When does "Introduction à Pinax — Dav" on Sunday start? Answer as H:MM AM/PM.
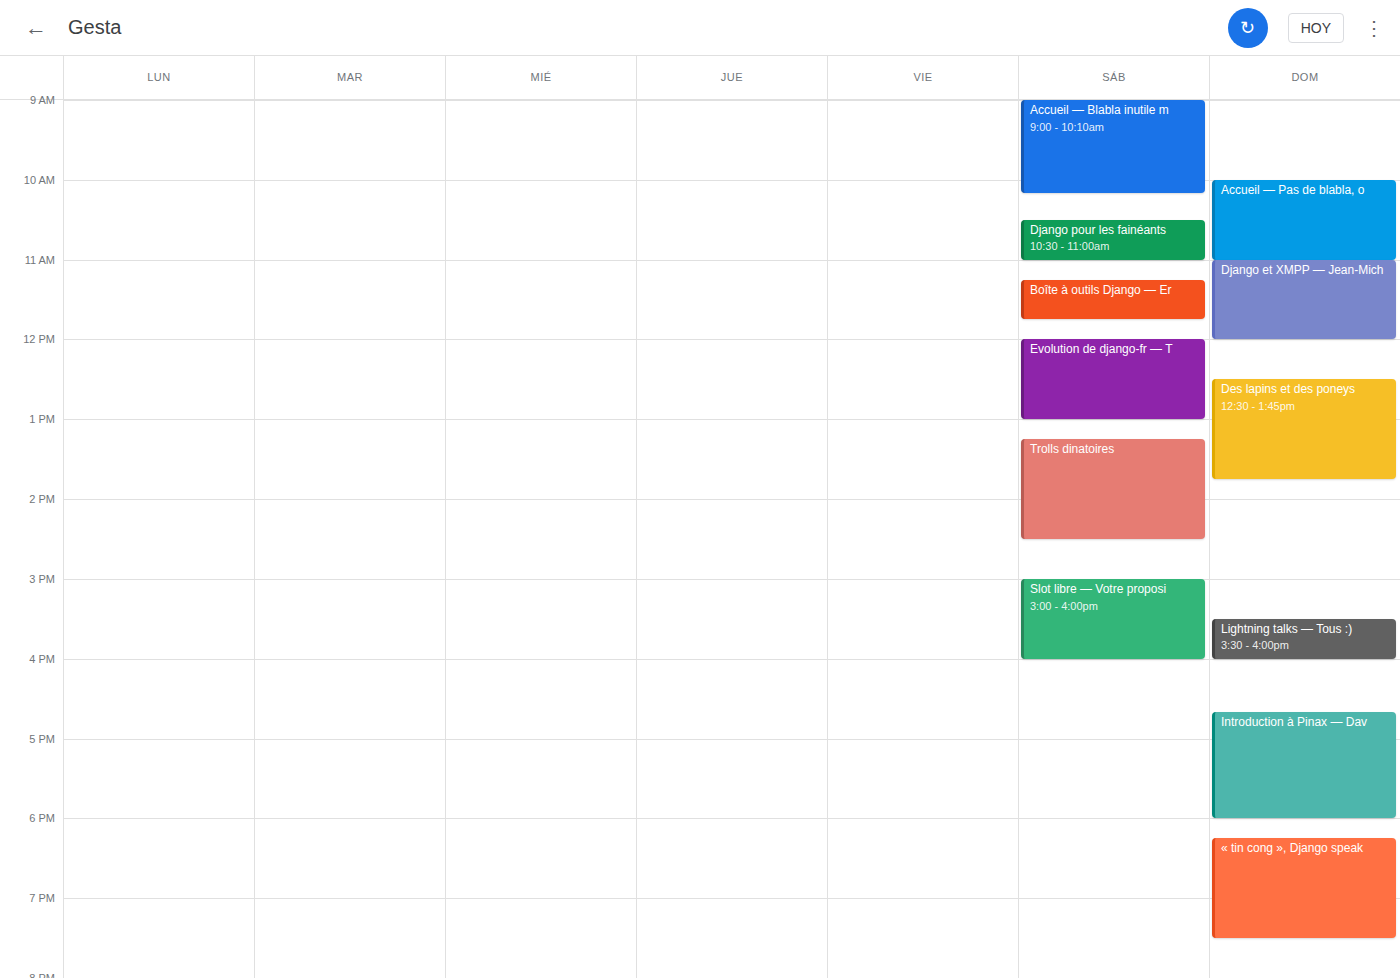
4:40 PM